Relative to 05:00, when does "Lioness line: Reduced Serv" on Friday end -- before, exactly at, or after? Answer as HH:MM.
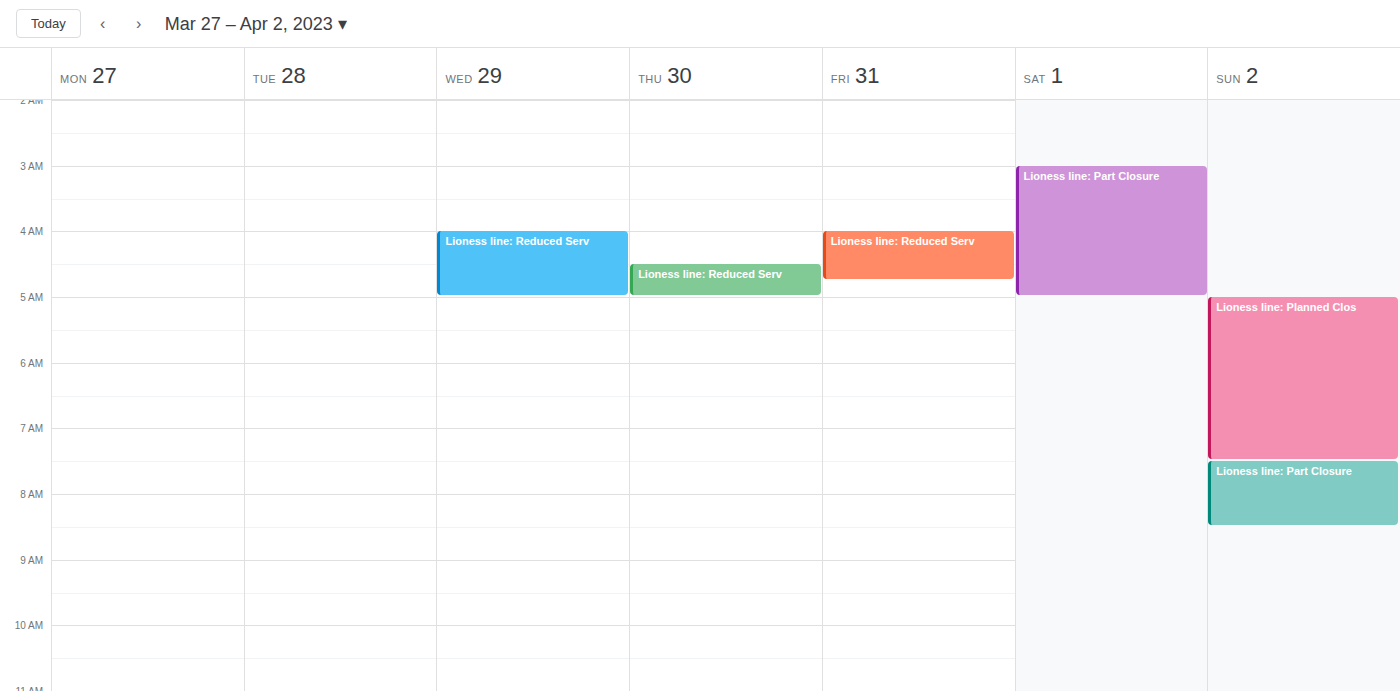
04:45 -- before 05:00, 15 minutes above the 05:00 line.